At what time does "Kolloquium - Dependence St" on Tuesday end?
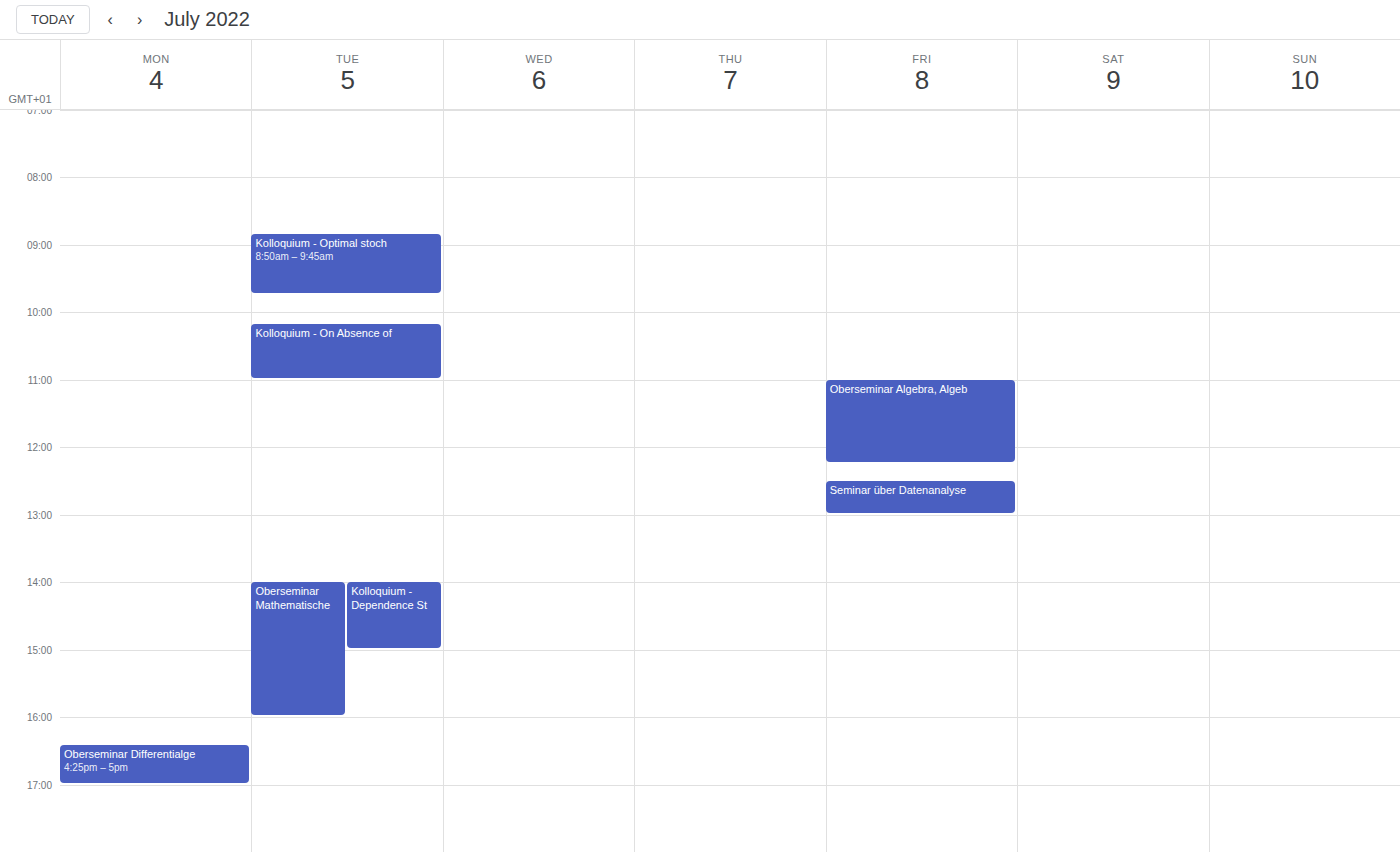
3:00 PM